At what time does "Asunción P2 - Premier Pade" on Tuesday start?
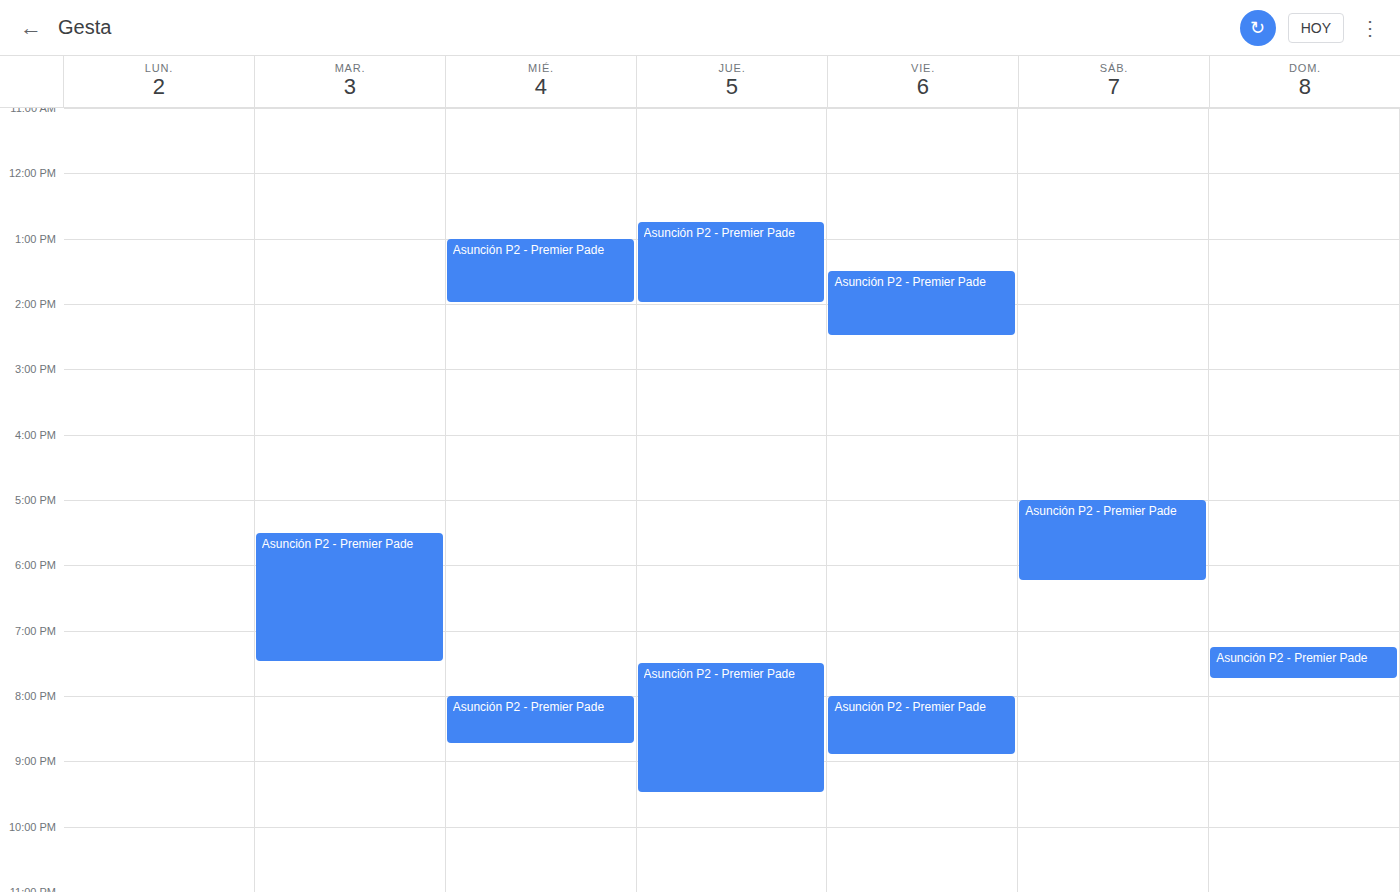
5:30 PM